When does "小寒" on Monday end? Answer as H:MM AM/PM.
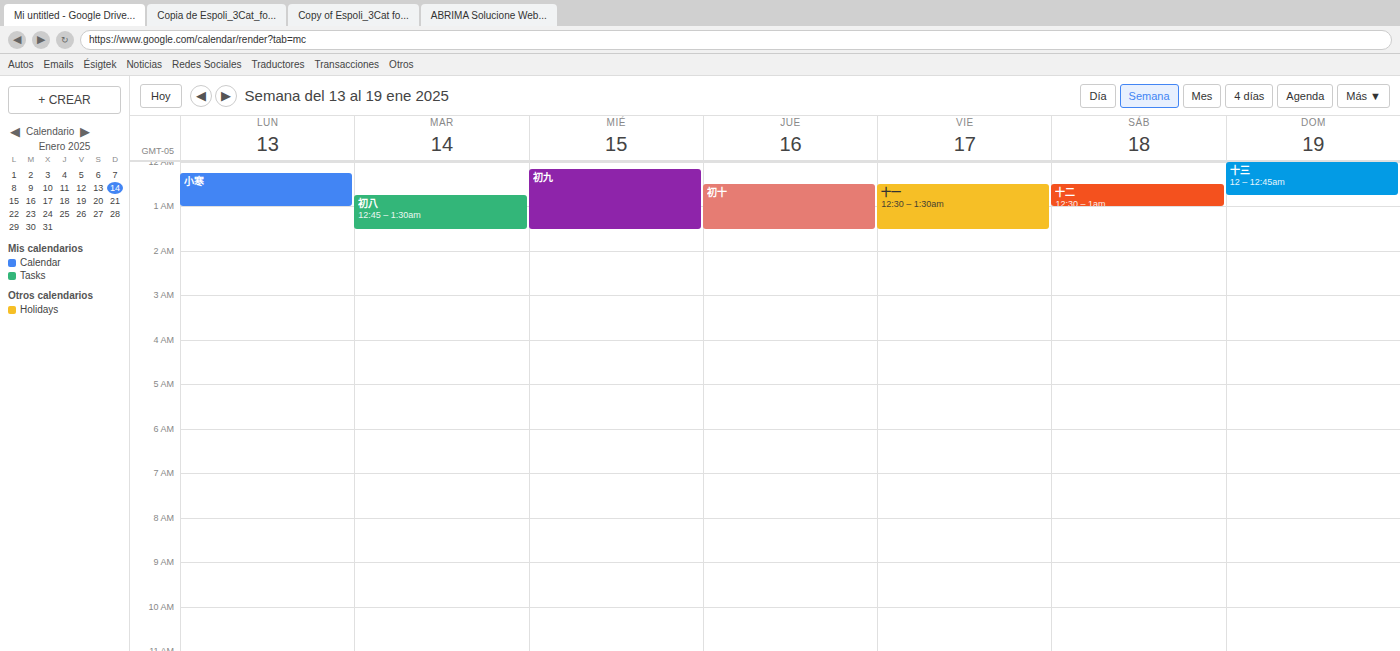
1:00 AM